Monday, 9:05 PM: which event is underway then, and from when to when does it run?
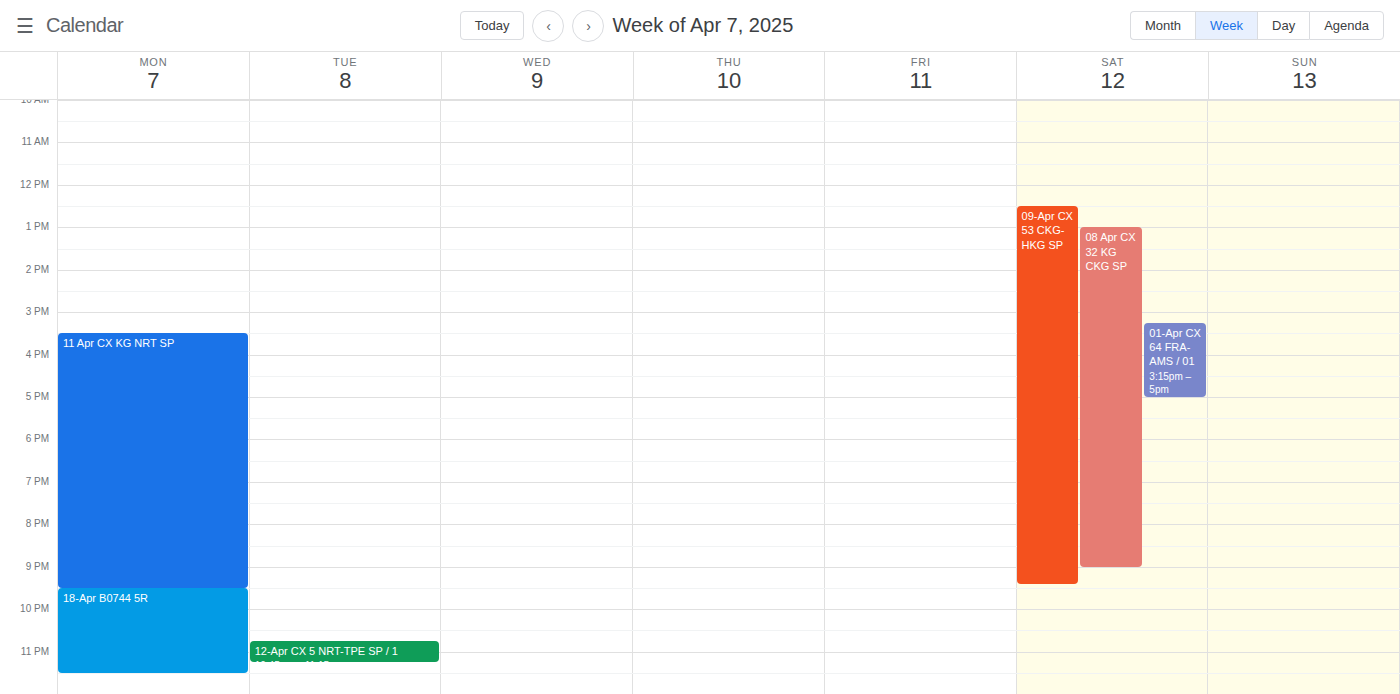
"11 Apr CX KG NRT SP", 3:30 PM to 9:30 PM